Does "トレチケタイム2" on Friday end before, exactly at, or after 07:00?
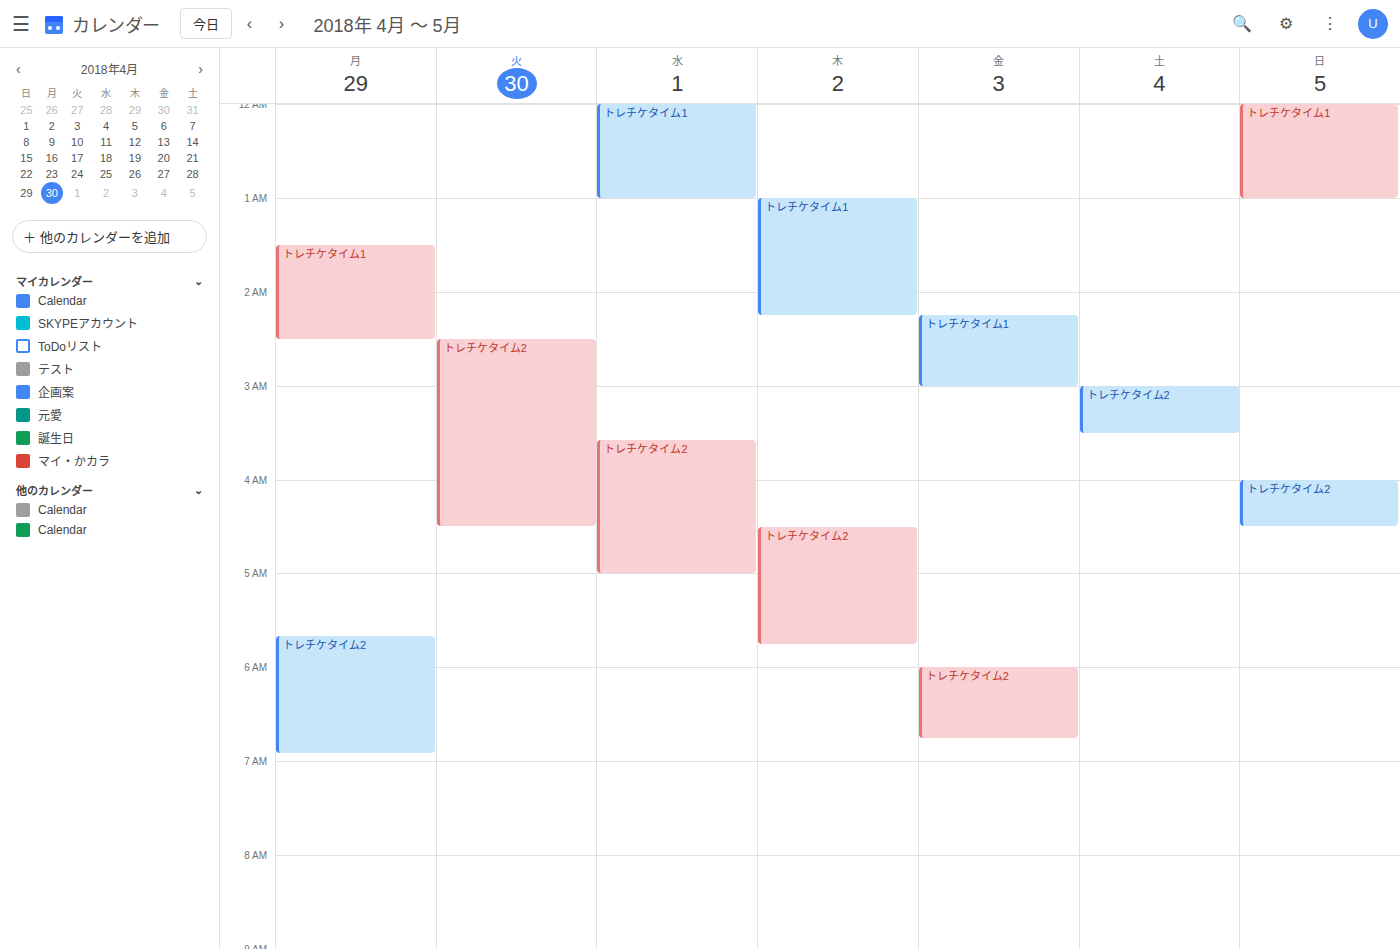
06:45 -- before 07:00, 15 minutes above the 07:00 line.